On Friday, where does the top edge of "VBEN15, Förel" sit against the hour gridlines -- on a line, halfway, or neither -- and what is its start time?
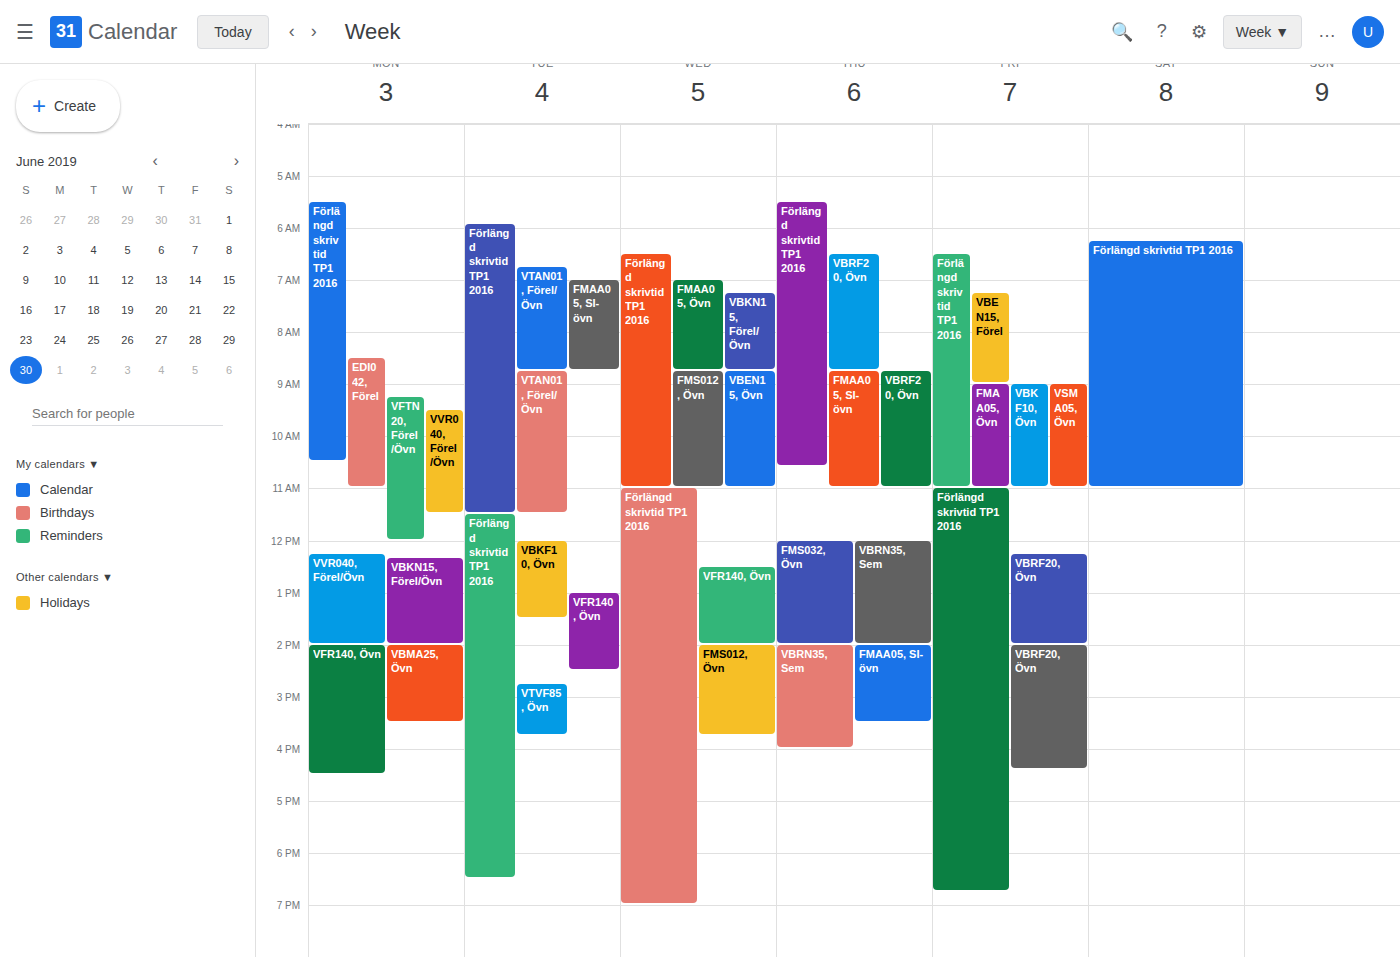
7:15 AM -- neither: a quarter of the way from the 7 AM line to the 8 AM line.